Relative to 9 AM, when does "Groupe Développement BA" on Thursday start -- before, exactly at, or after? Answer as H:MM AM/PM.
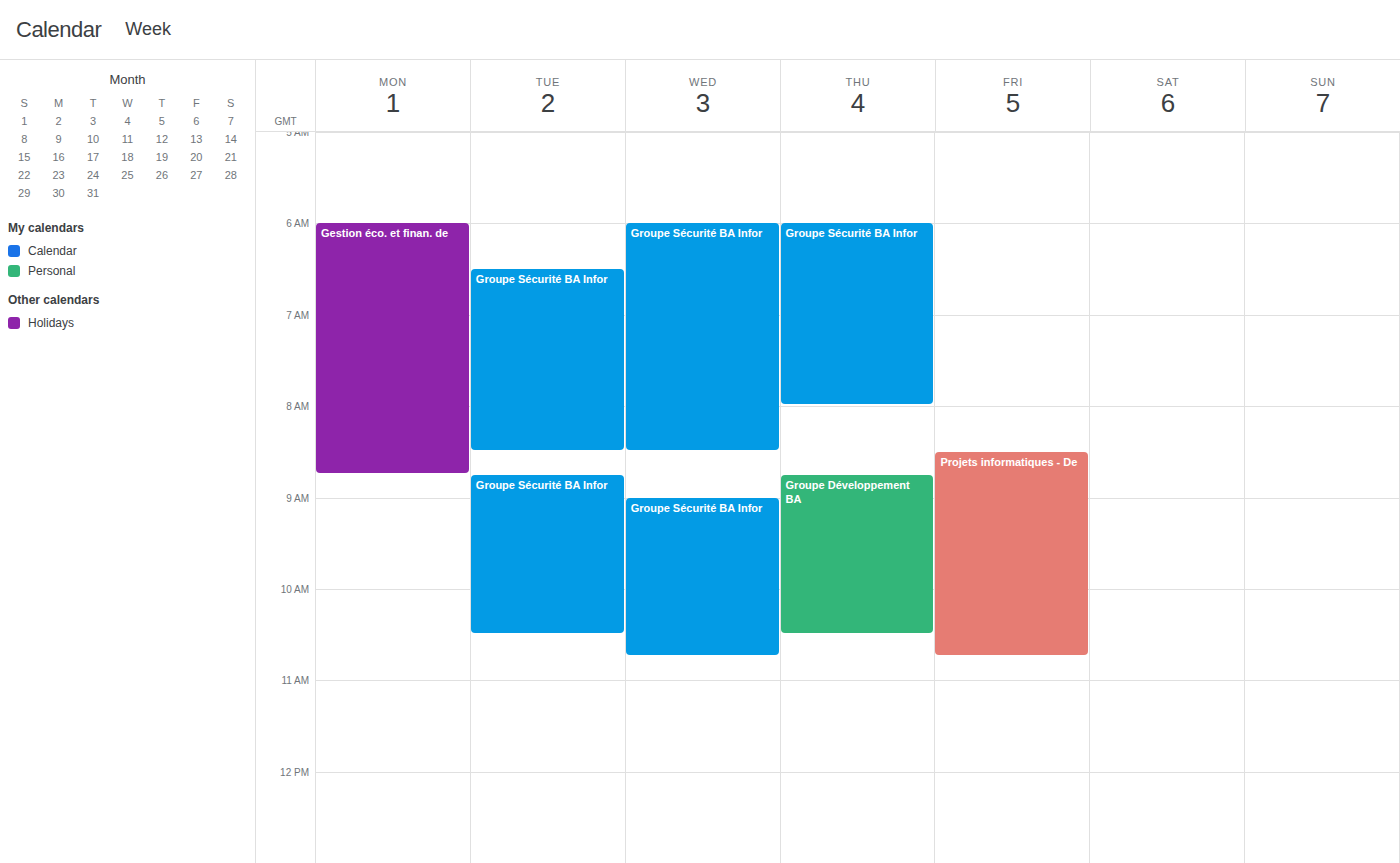
8:45 AM -- before 9 AM, 15 minutes above the 9 AM line.